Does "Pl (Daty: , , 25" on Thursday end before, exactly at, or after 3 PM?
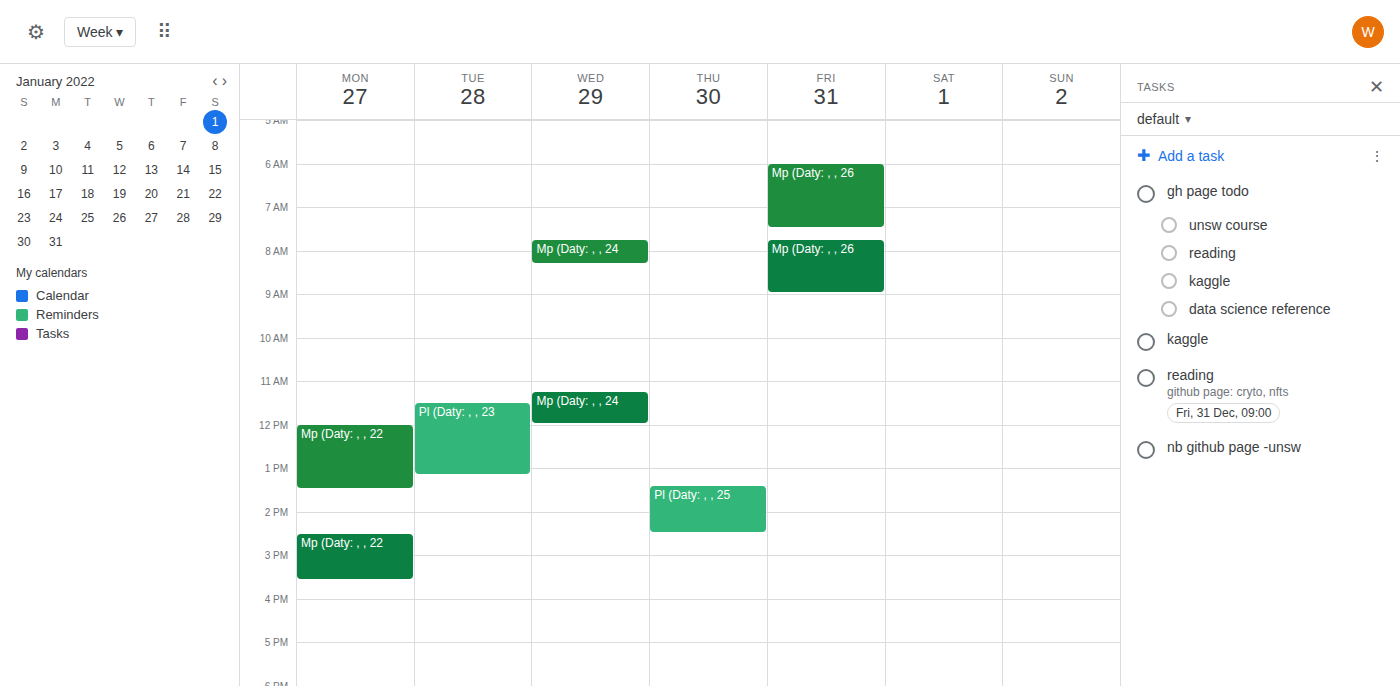
2:30 PM -- before 3 PM, 30 minutes above the 3 PM line.